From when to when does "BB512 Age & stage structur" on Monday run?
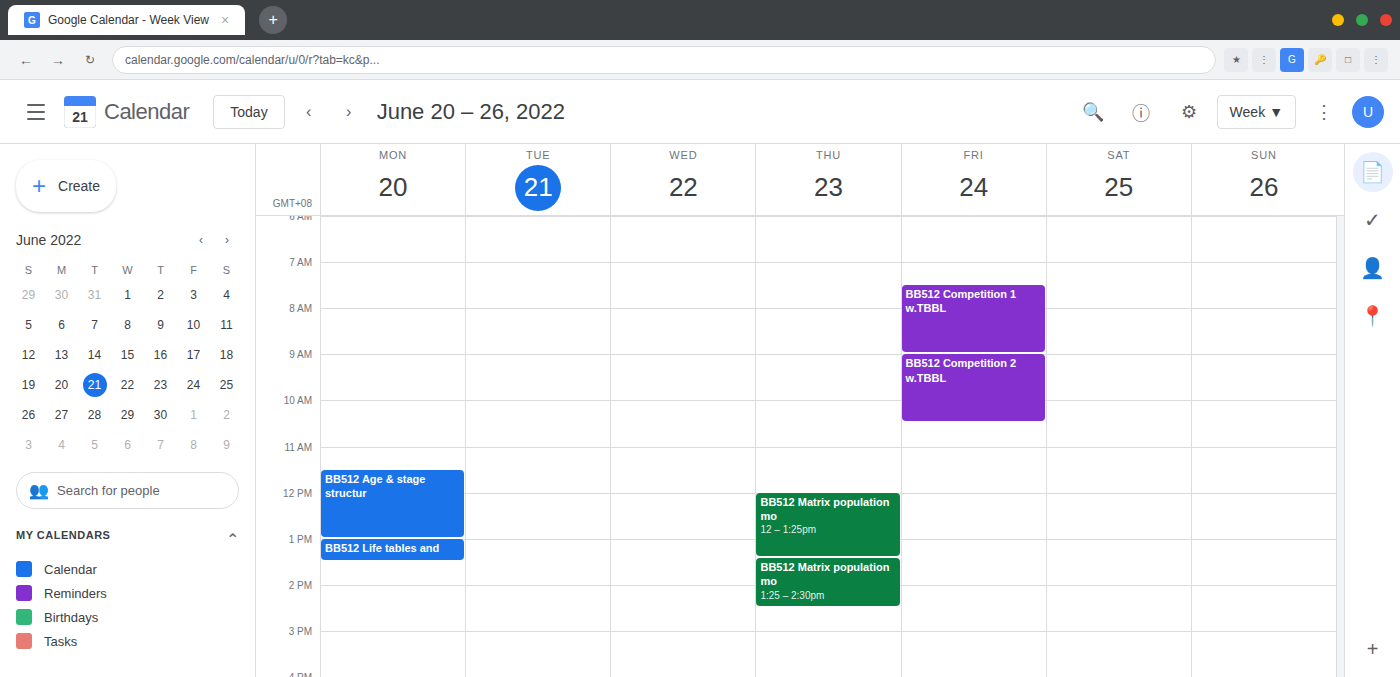
11:30 AM to 1:00 PM